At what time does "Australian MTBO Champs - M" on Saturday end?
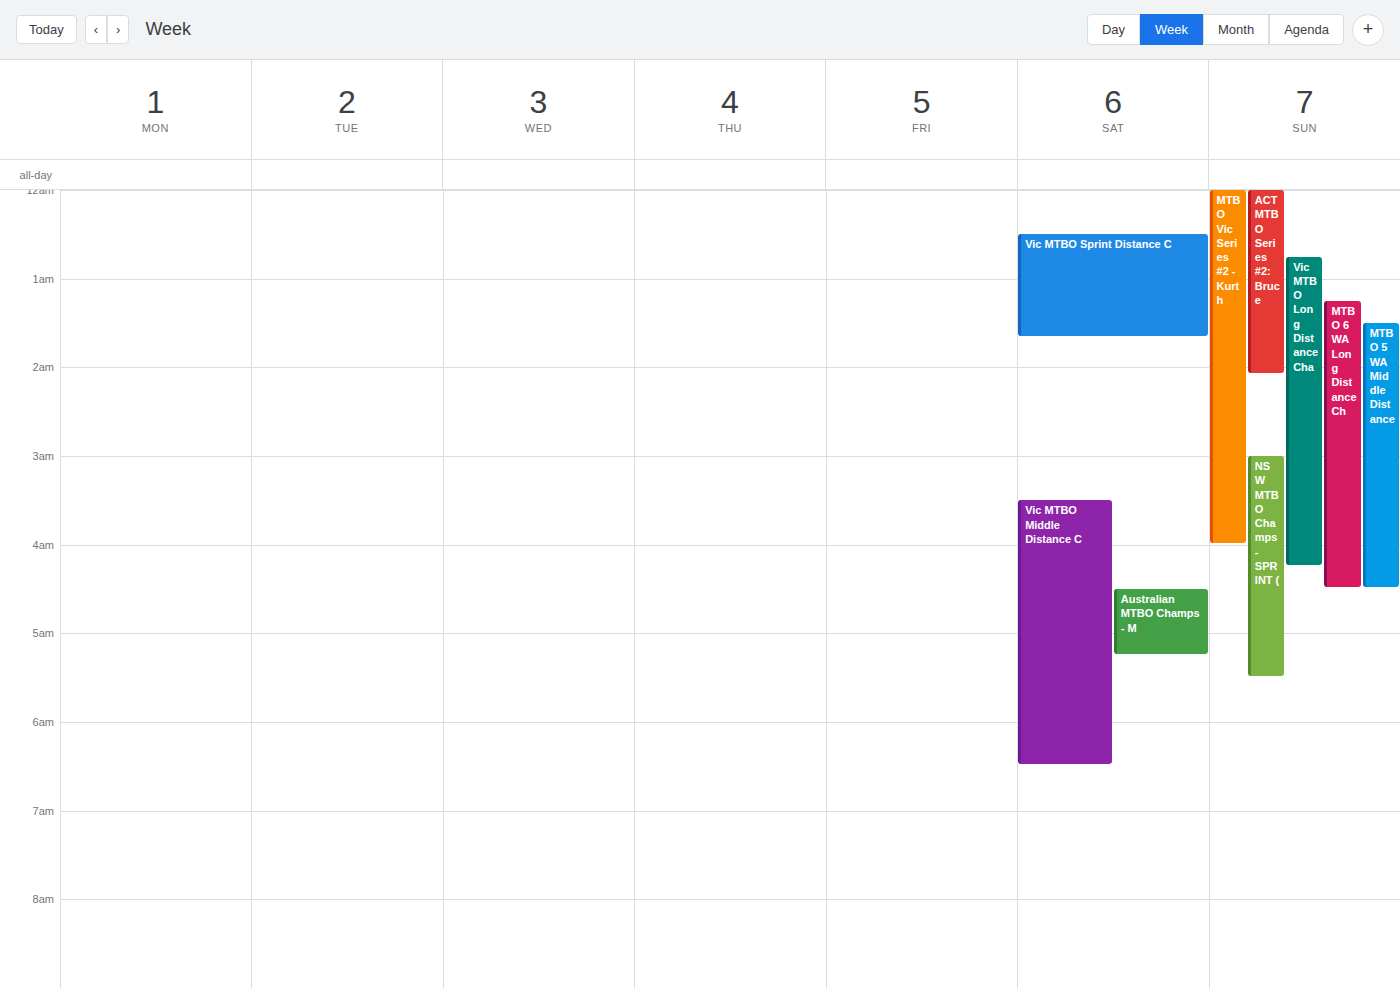
05:15